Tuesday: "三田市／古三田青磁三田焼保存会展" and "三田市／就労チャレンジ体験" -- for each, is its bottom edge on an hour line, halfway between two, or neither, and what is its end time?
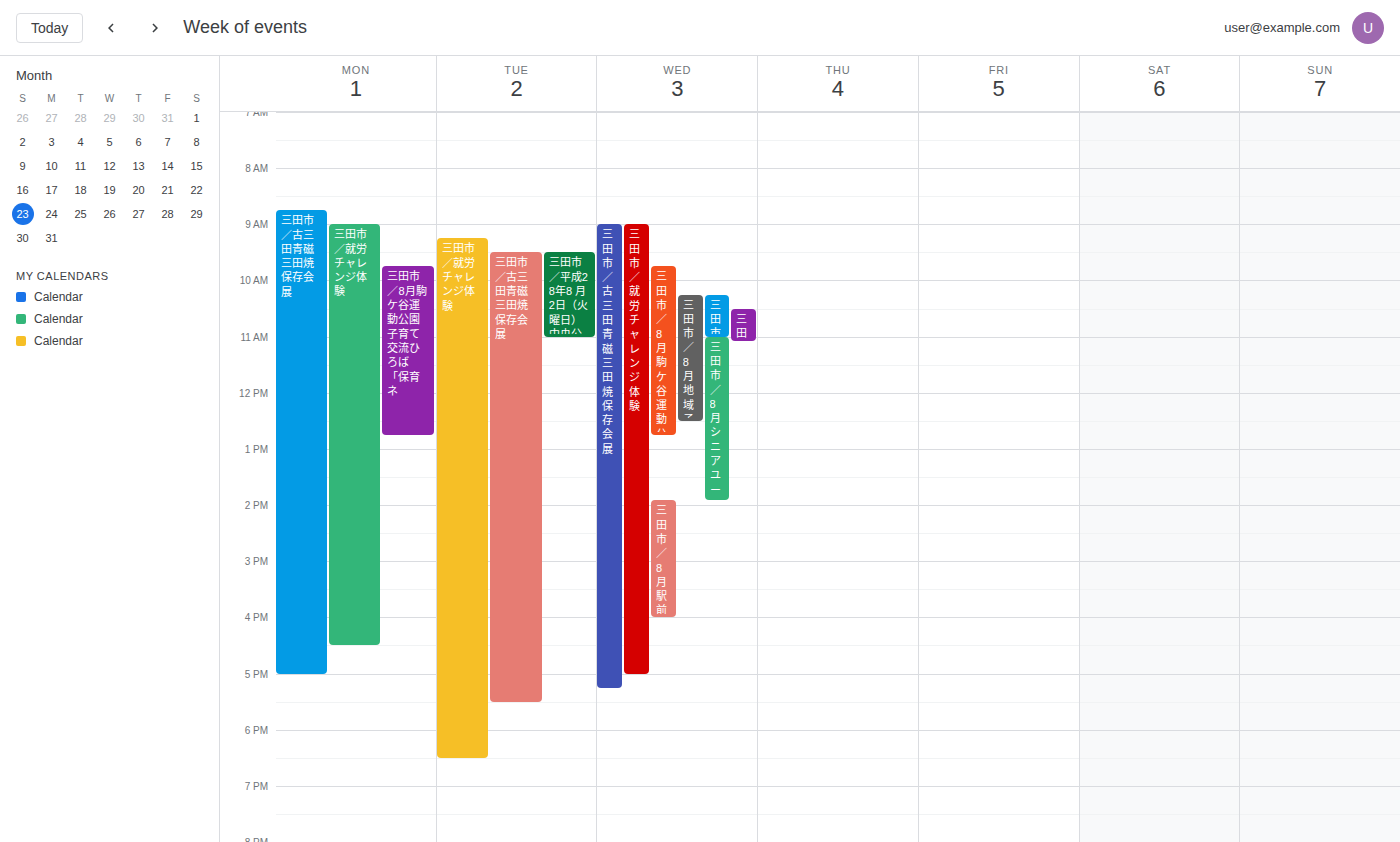
"三田市／古三田青磁三田焼保存会展": 5:30 PM, halfway between the 5 PM and 6 PM lines. "三田市／就労チャレンジ体験": 6:30 PM, halfway between the 6 PM and 7 PM lines.